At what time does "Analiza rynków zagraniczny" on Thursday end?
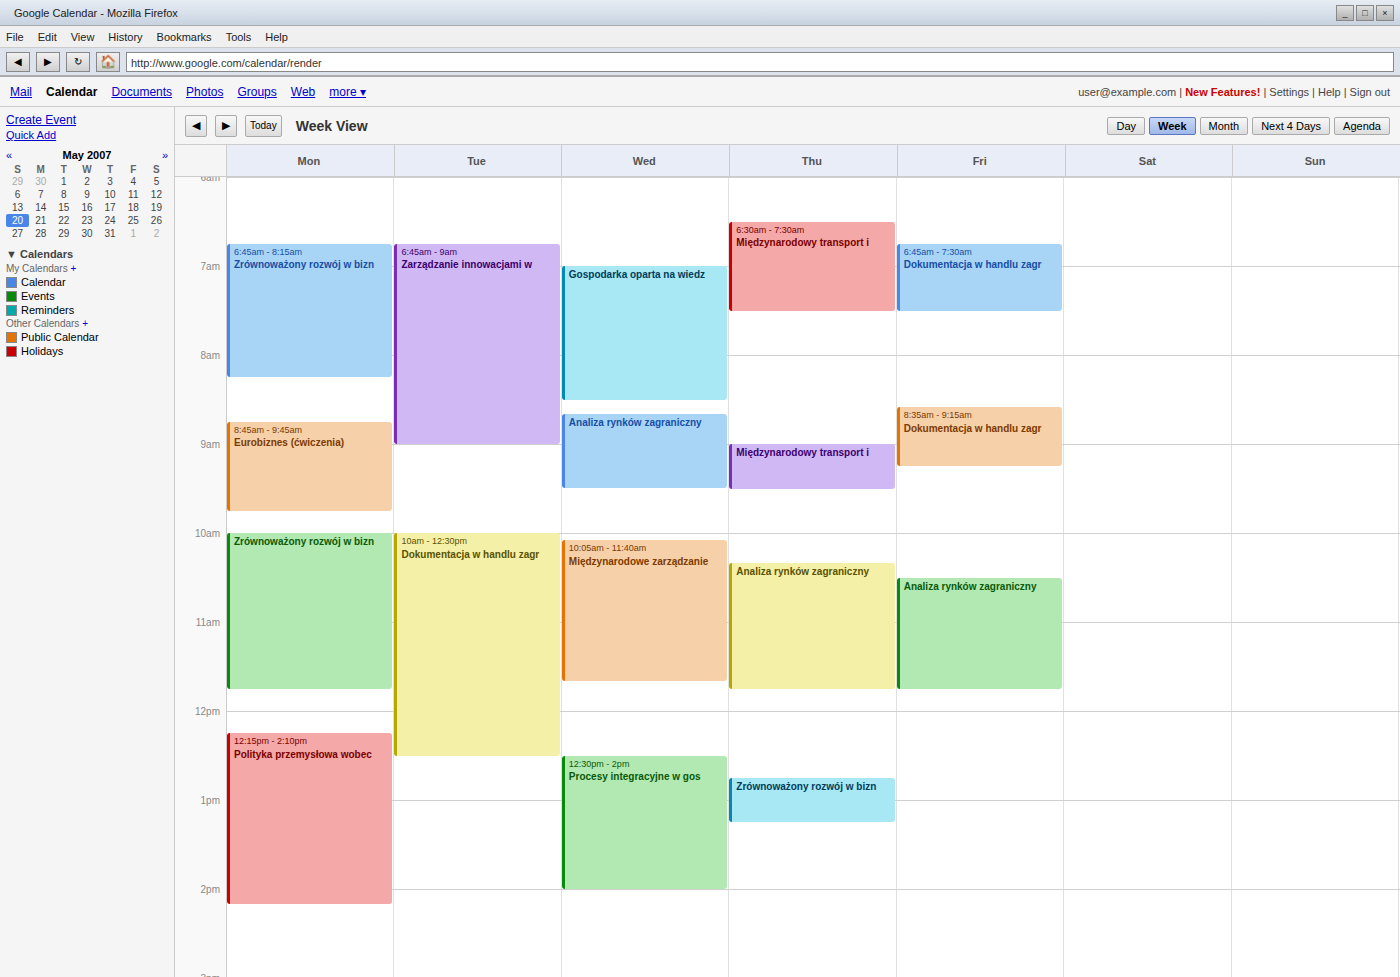
11:45